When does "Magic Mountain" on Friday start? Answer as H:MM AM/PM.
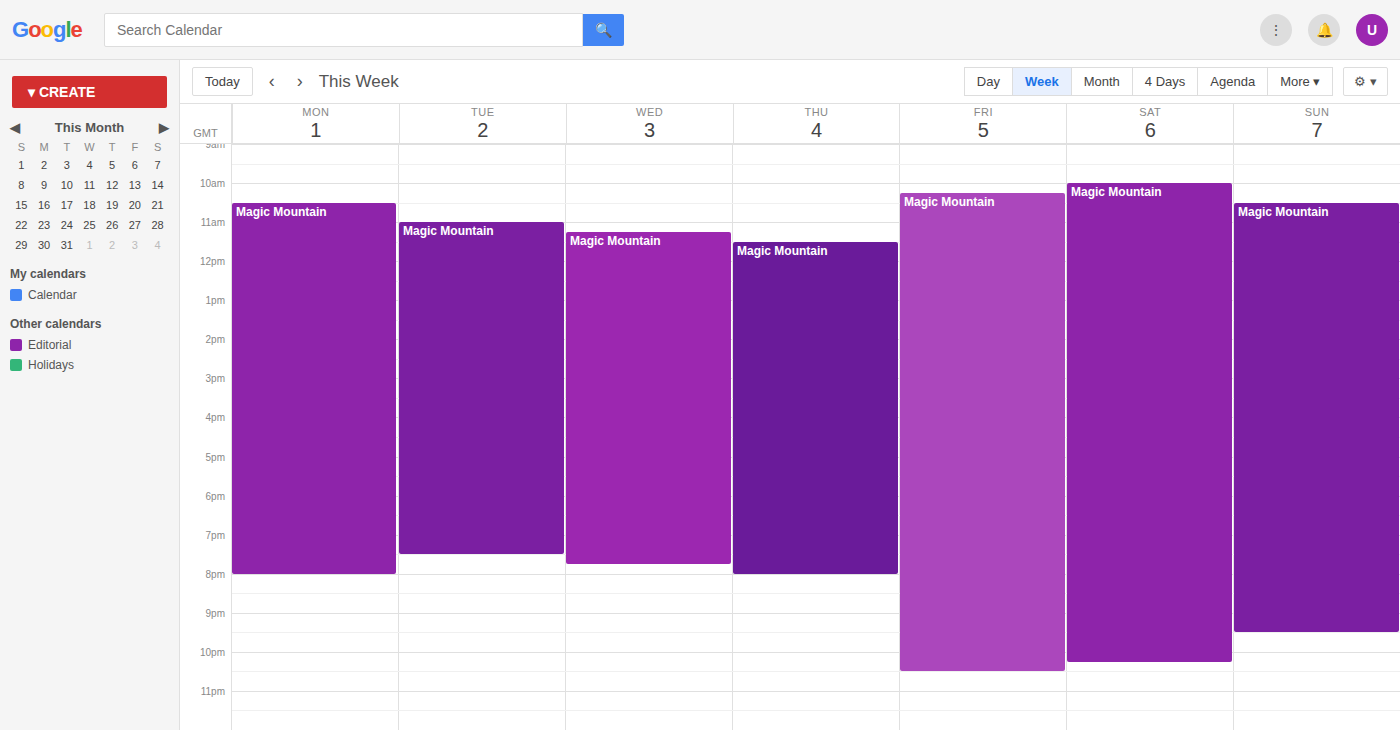
10:15 AM